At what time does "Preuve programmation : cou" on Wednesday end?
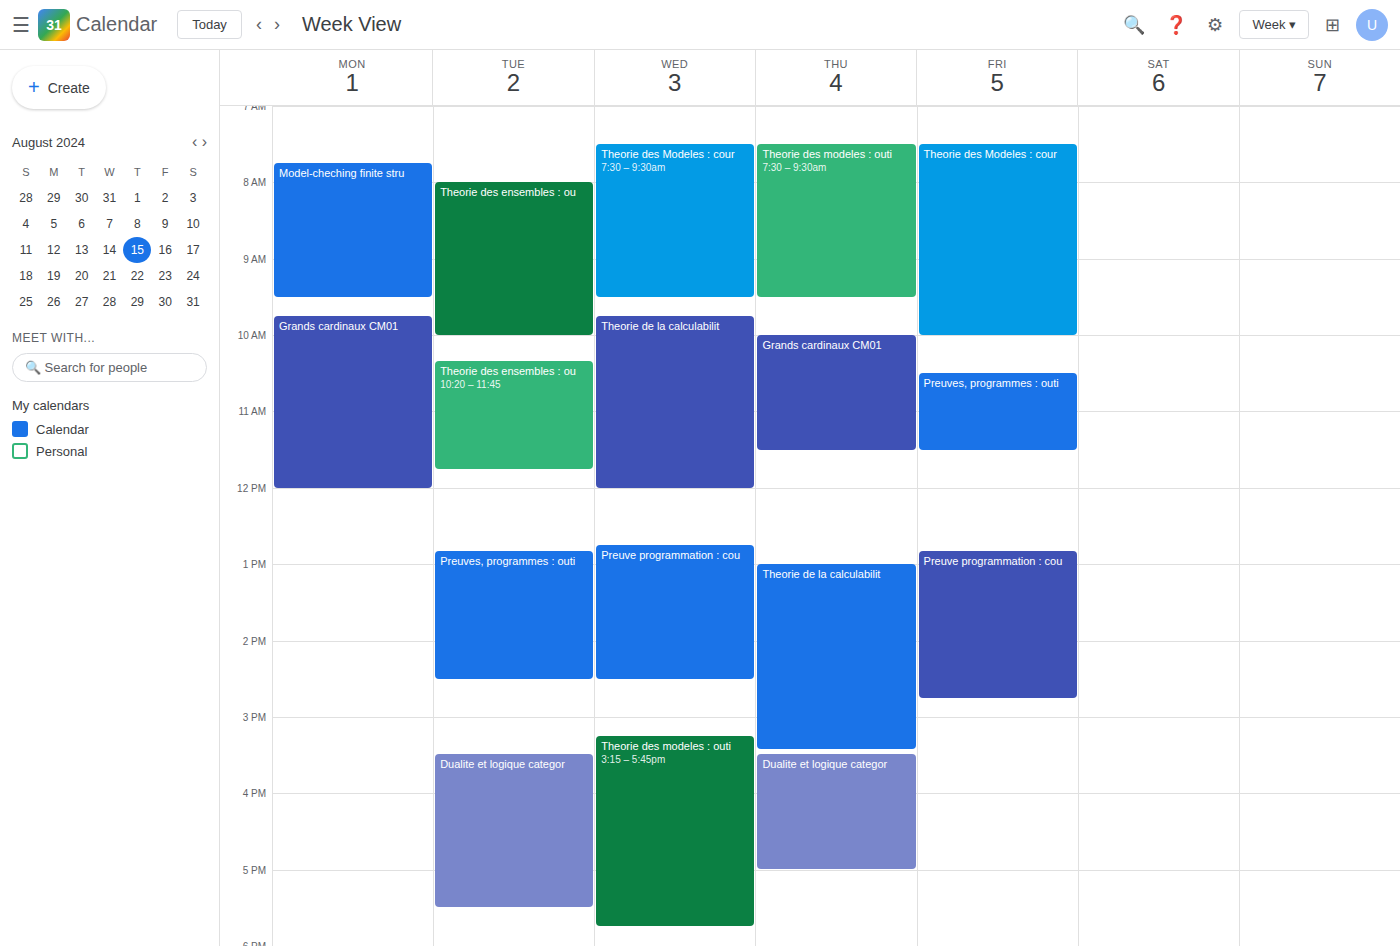
2:30 PM